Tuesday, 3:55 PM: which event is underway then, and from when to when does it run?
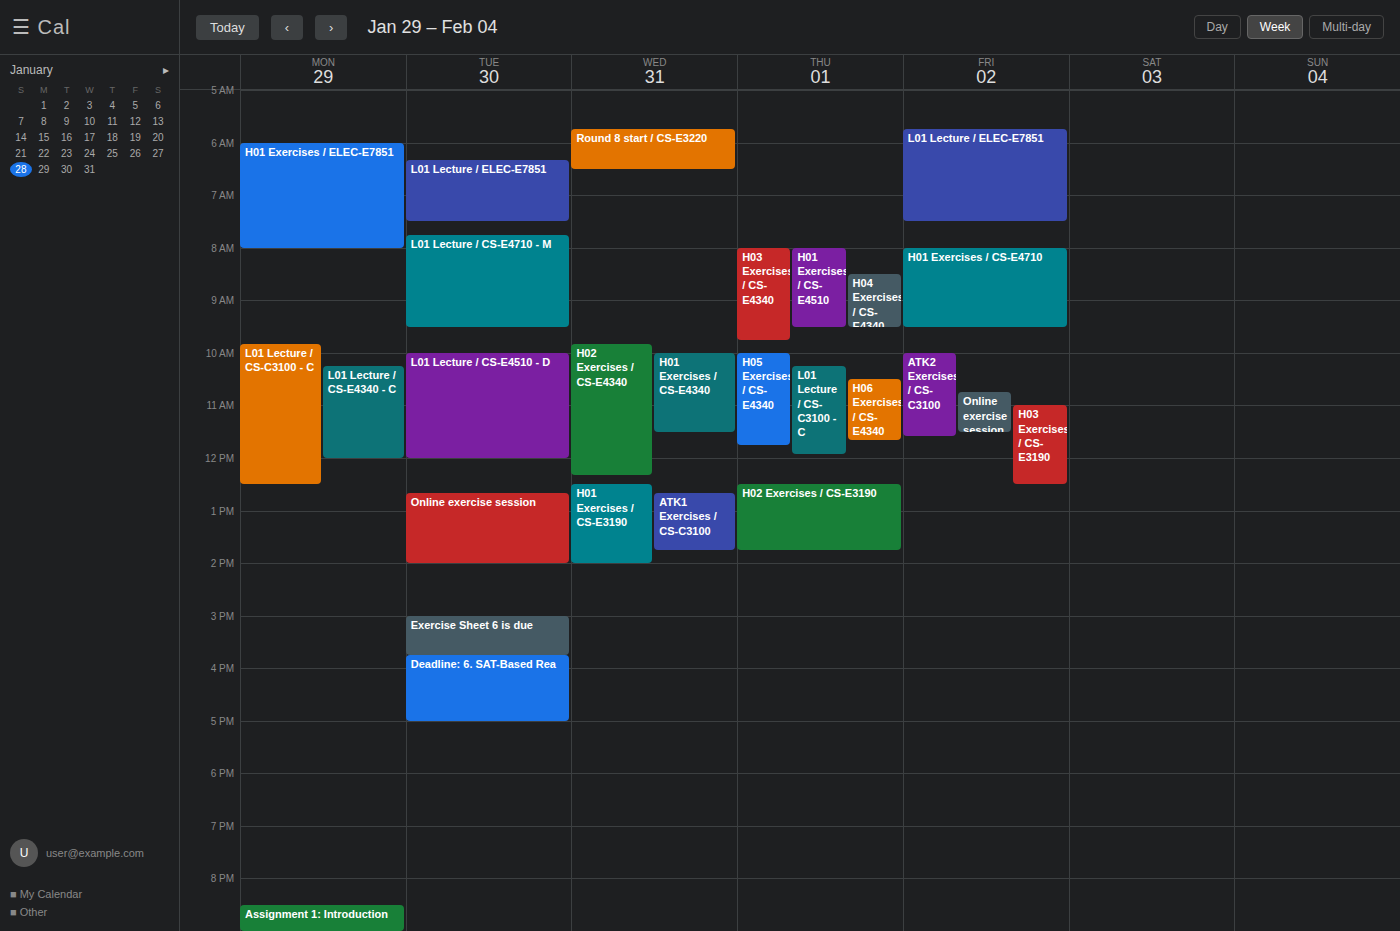
"Deadline: 6. SAT-Based Rea", 3:45 PM to 5:00 PM